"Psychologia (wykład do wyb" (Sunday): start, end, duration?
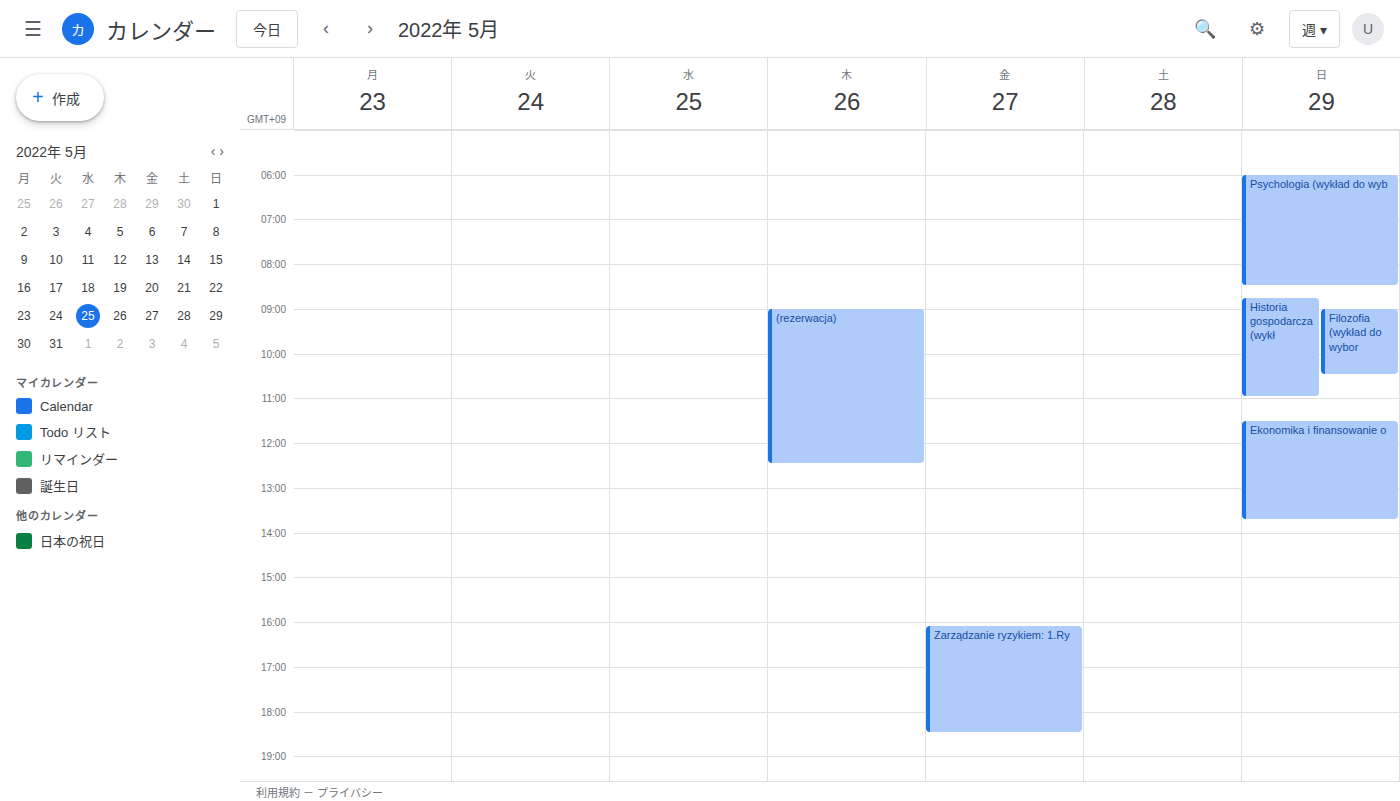
6:00 AM to 8:30 AM, 2 hours 30 minutes